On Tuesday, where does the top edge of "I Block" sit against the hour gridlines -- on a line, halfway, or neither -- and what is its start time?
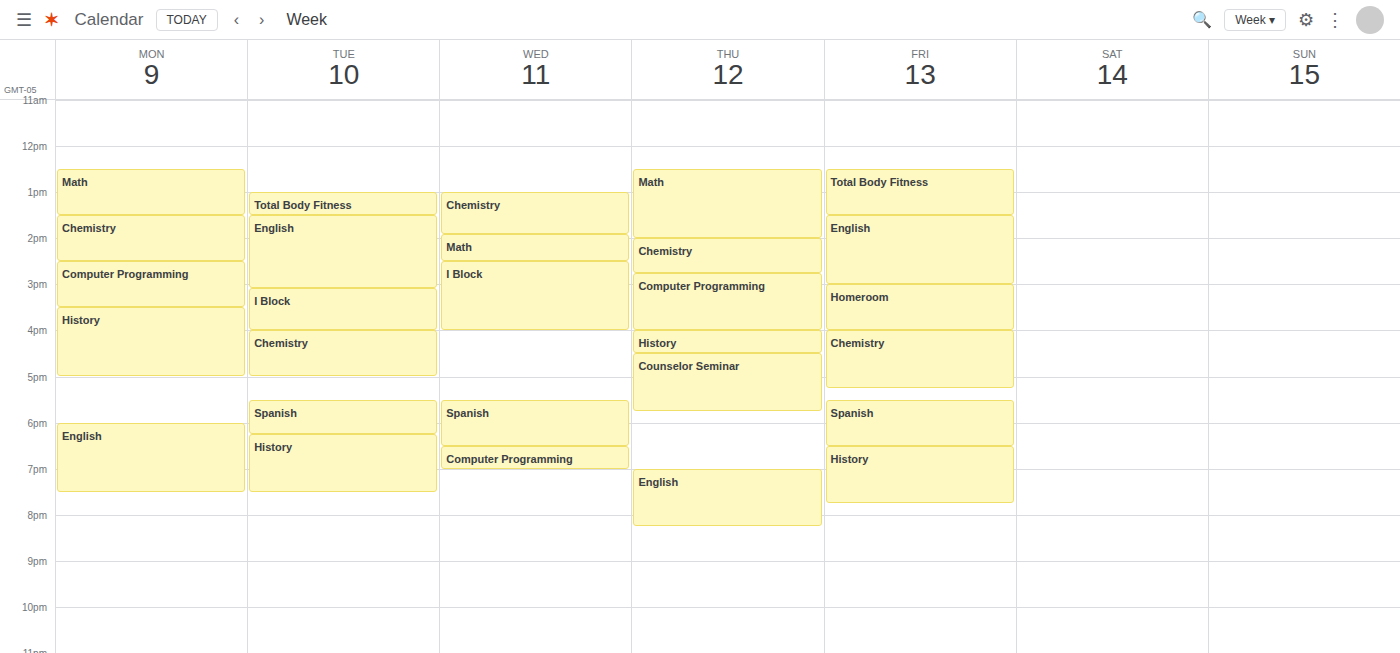
3:05 PM -- neither: 5 minutes below the 3 PM line and 55 minutes above the 4 PM line.